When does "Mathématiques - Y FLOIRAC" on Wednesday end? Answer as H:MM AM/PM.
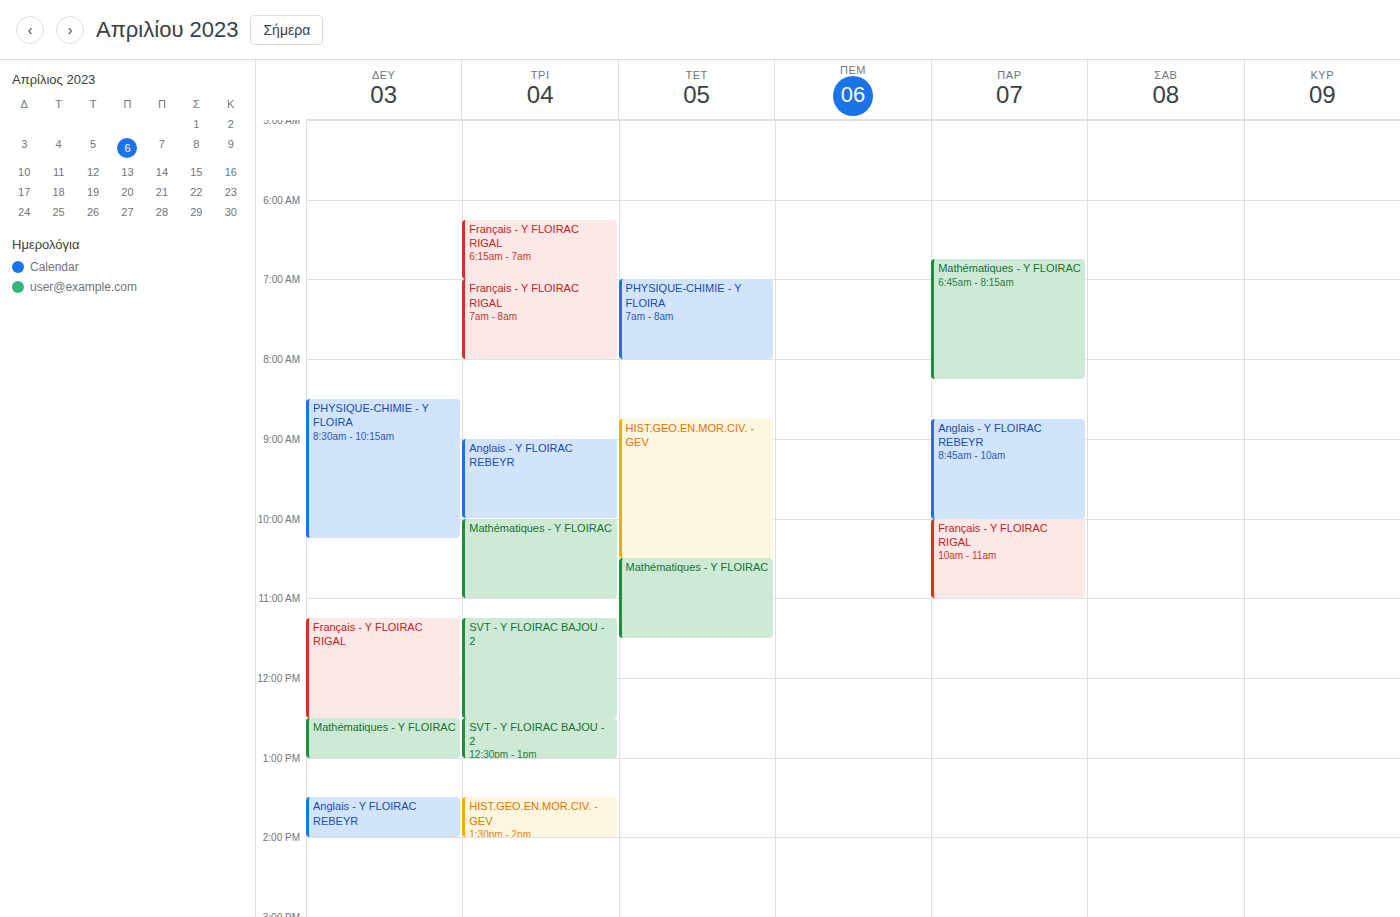
11:30 AM